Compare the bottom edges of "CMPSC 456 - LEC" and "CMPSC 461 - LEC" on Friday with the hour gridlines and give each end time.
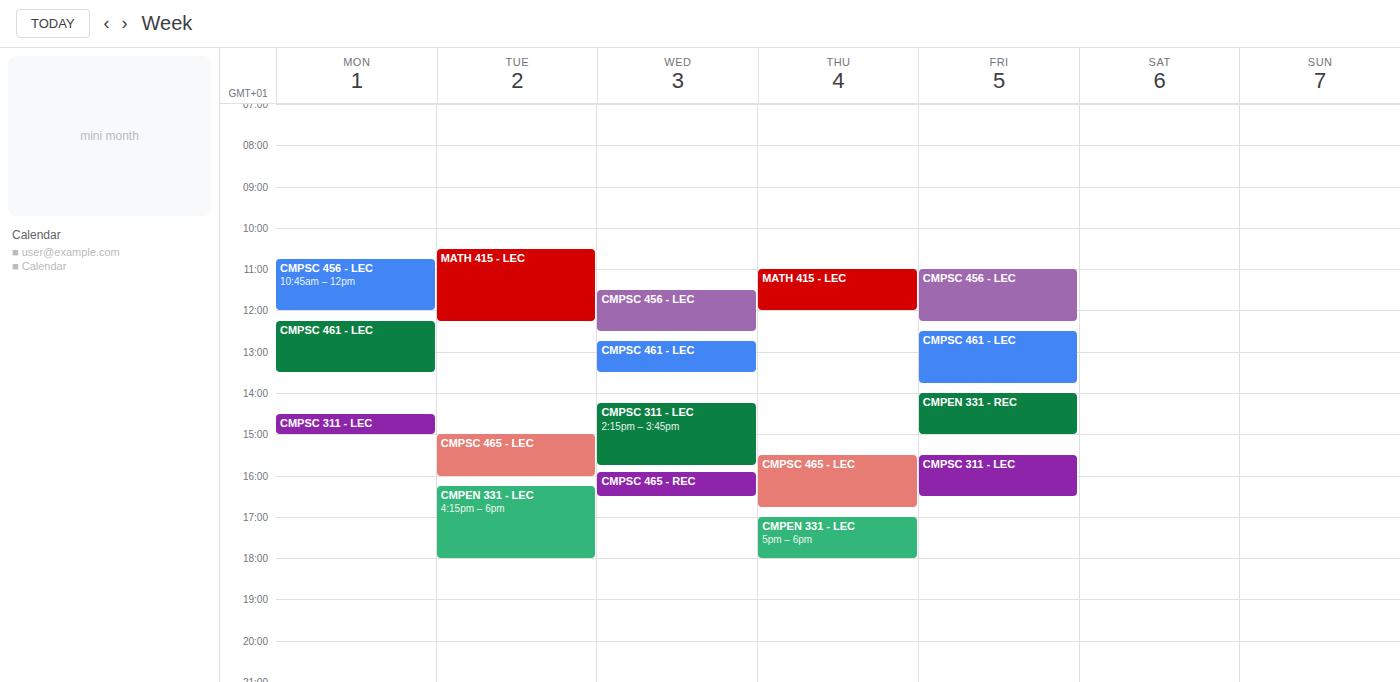
"CMPSC 456 - LEC": 12:15 PM, neither: a quarter of the way from the 12 PM line to the 1 PM line. "CMPSC 461 - LEC": 1:45 PM, neither: three quarters of the way from the 1 PM line to the 2 PM line.